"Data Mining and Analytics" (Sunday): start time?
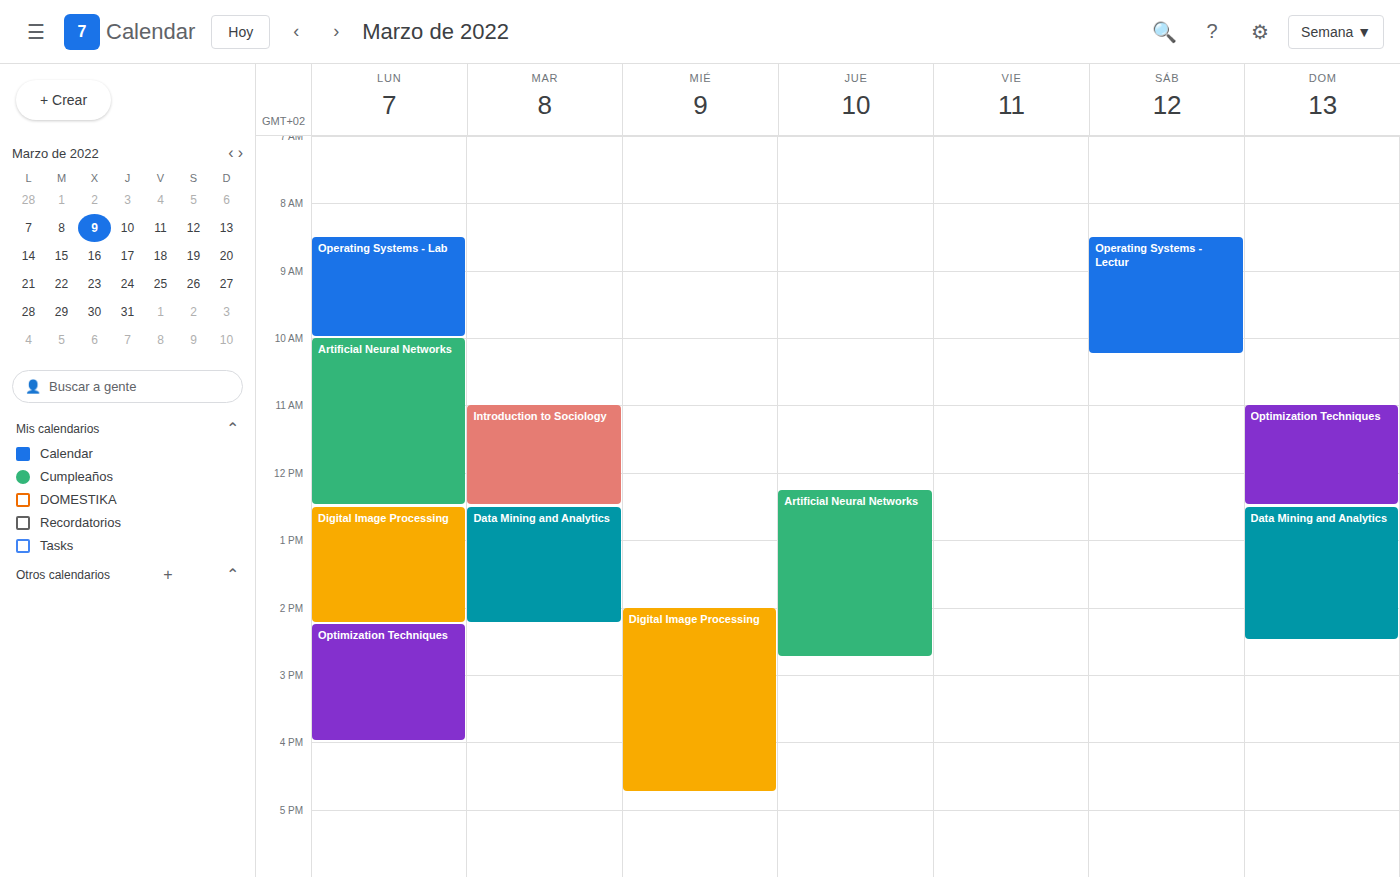
12:30 PM